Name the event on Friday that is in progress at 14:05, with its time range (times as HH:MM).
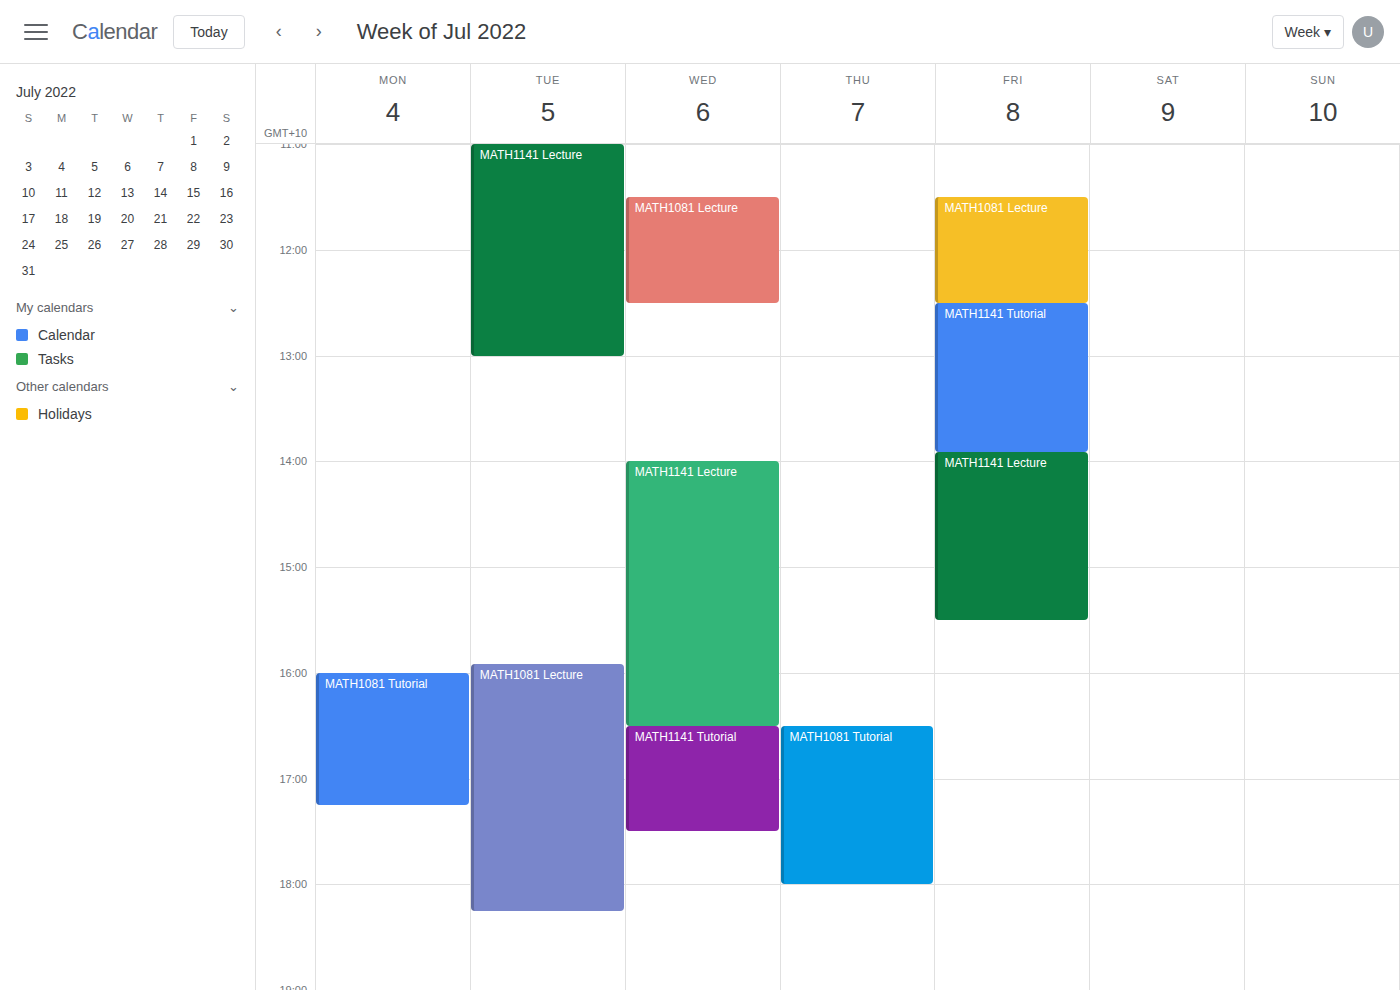
"MATH1141 Lecture", 13:55 to 15:30